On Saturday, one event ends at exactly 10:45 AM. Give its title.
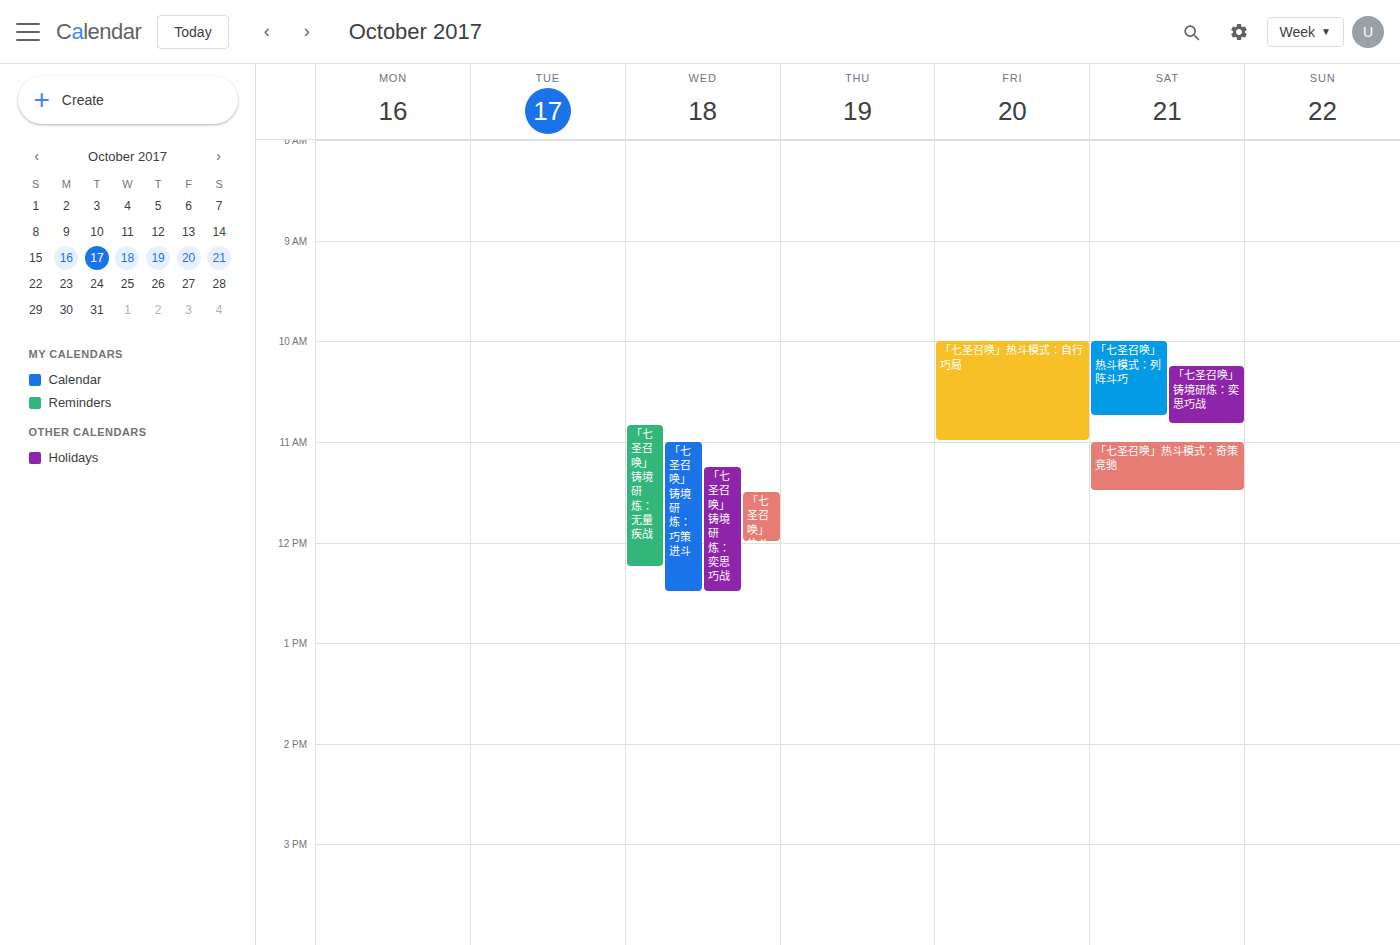
"「七圣召唤」热斗模式：列阵斗巧"